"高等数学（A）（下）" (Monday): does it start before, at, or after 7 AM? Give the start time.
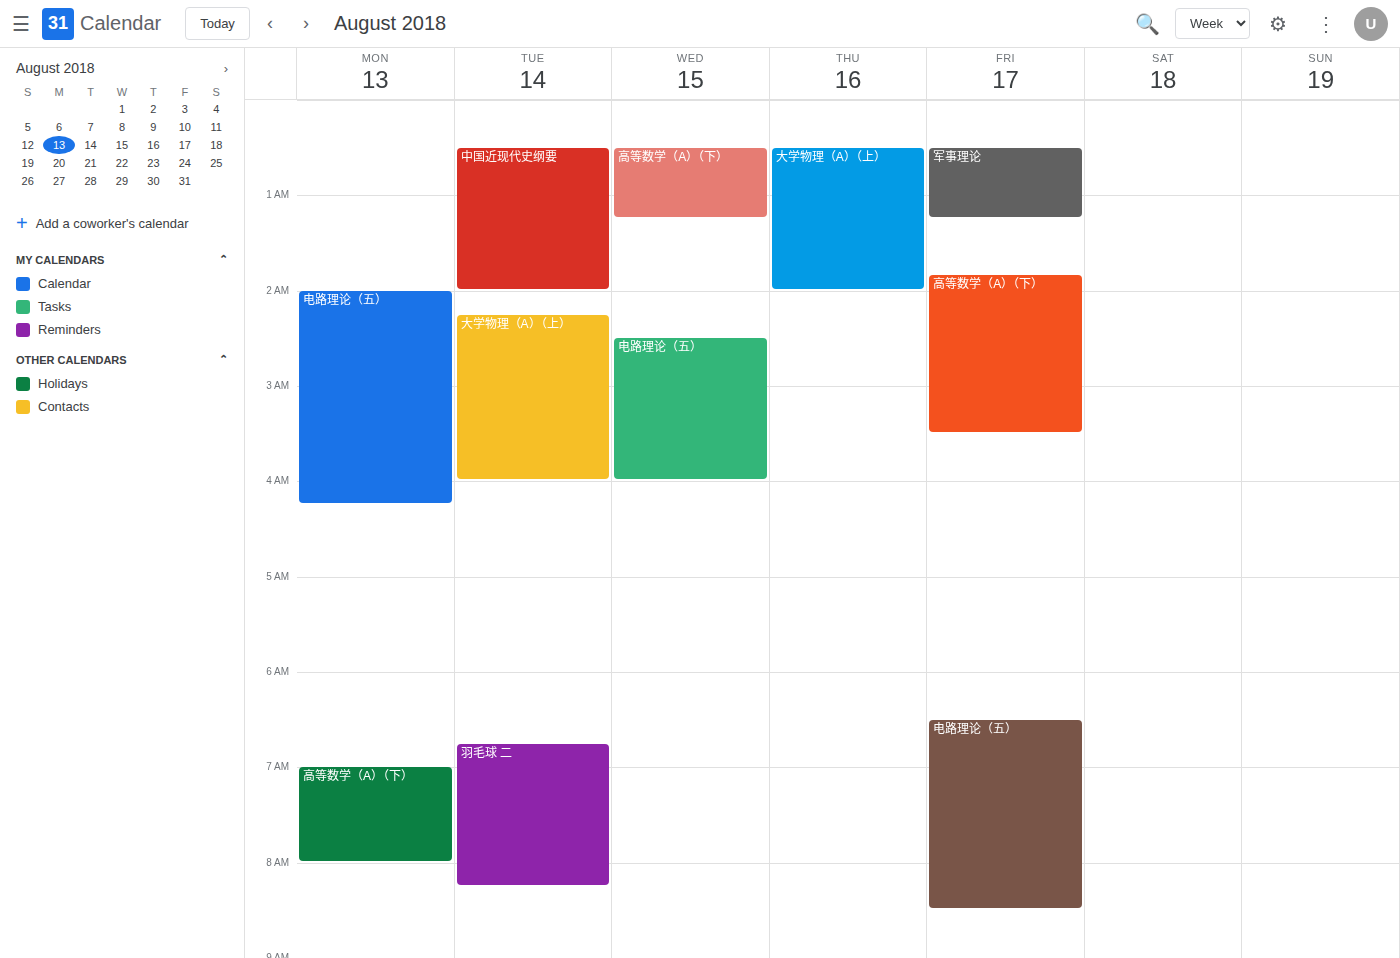
7:00 AM -- exactly at 7 AM, on the 7 AM line.